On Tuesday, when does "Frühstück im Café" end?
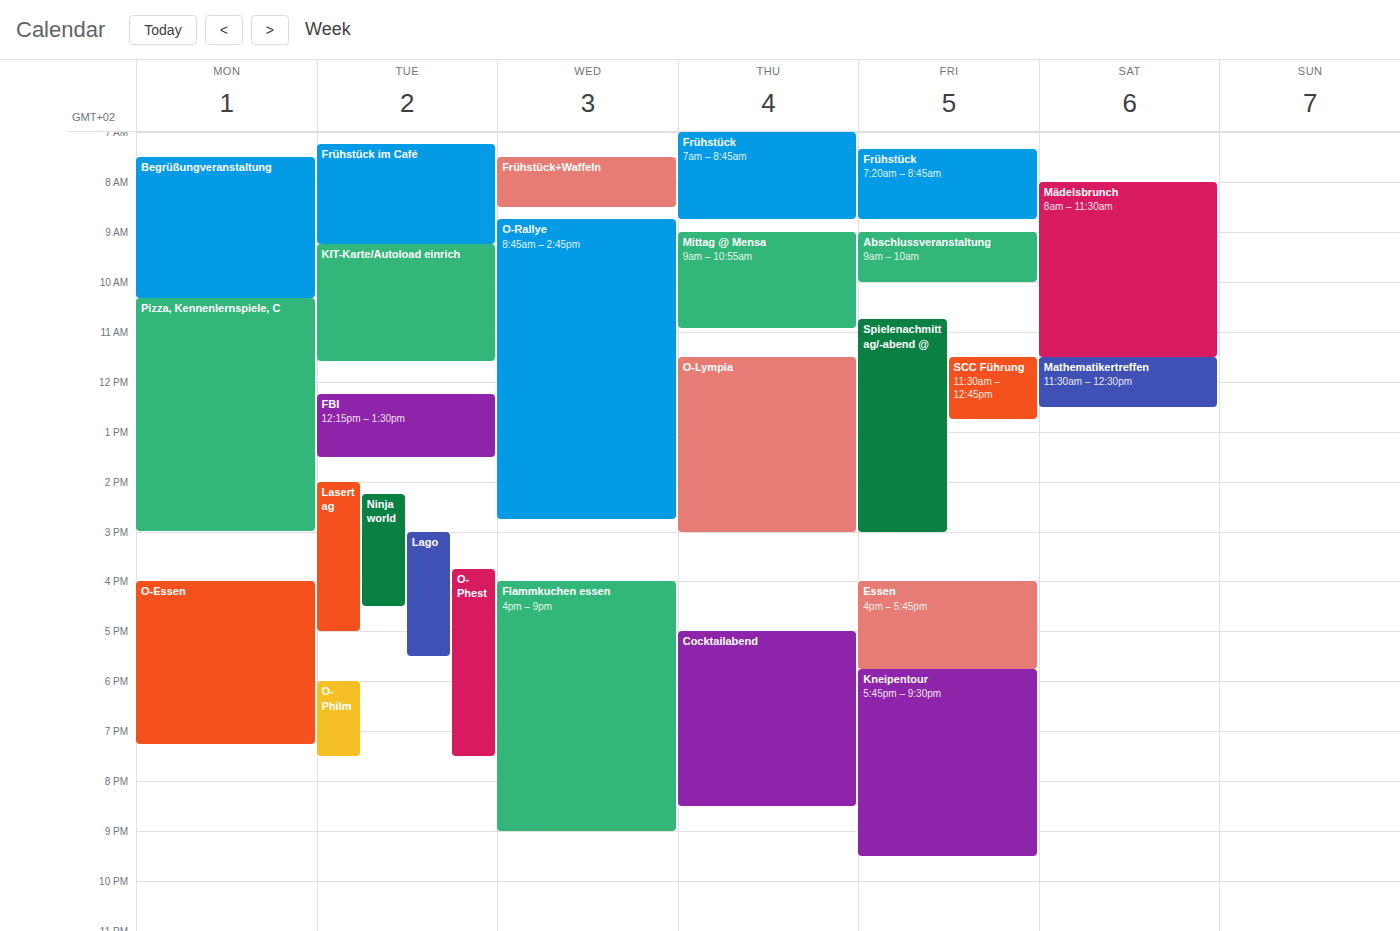
9:15 AM